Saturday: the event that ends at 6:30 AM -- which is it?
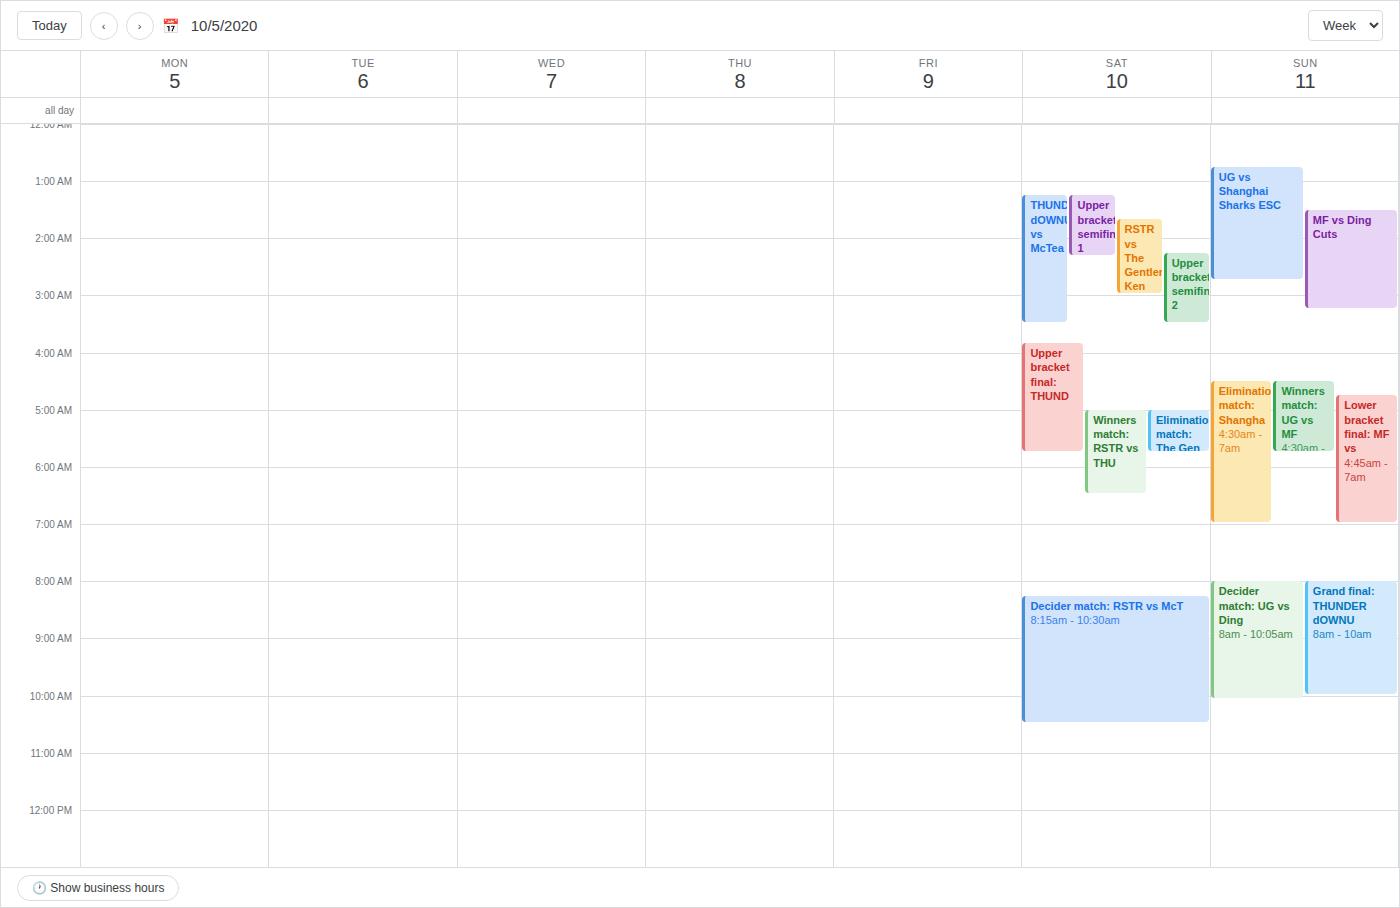
"Winners match: RSTR vs THU"